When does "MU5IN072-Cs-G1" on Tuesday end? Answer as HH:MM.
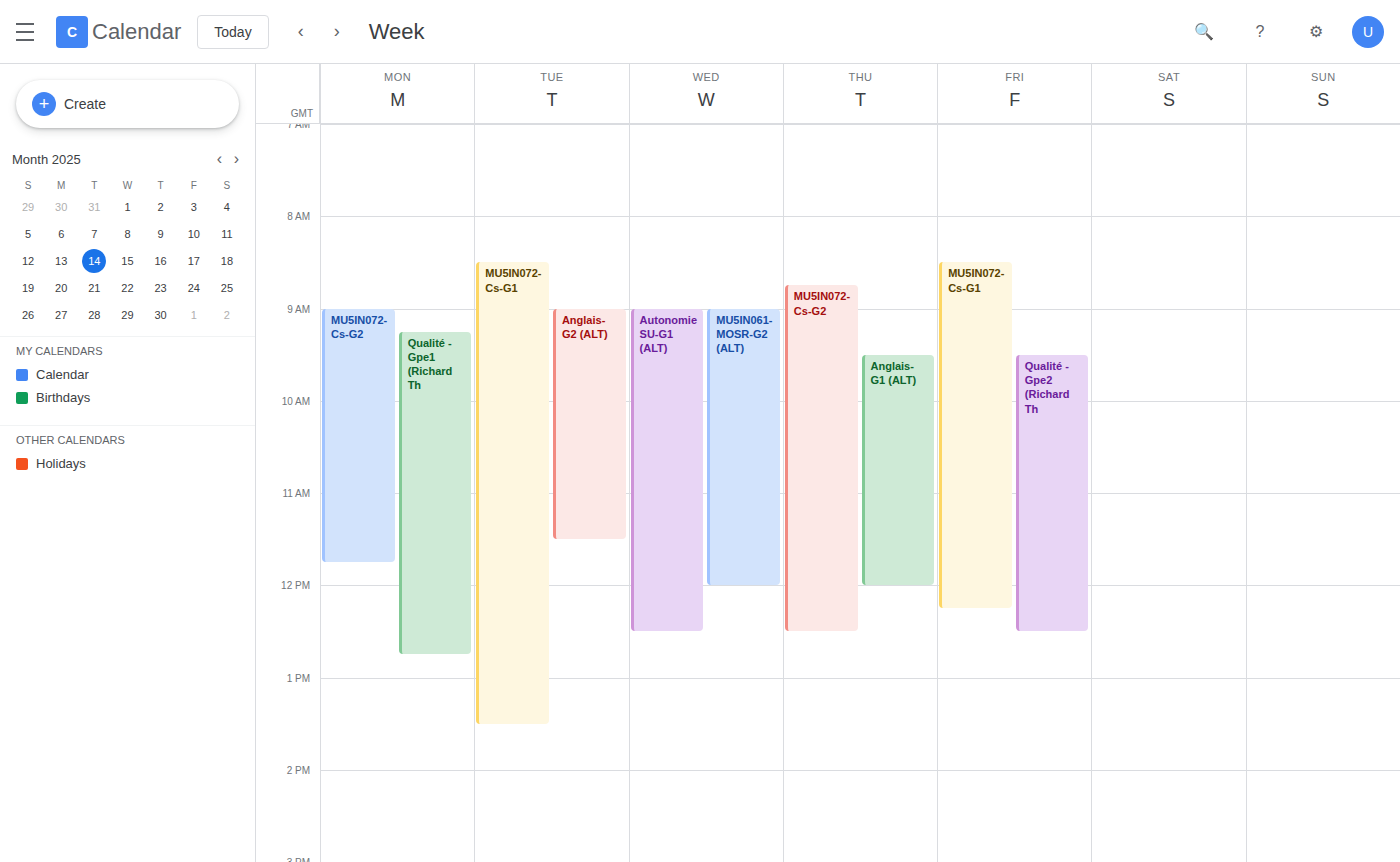
13:30